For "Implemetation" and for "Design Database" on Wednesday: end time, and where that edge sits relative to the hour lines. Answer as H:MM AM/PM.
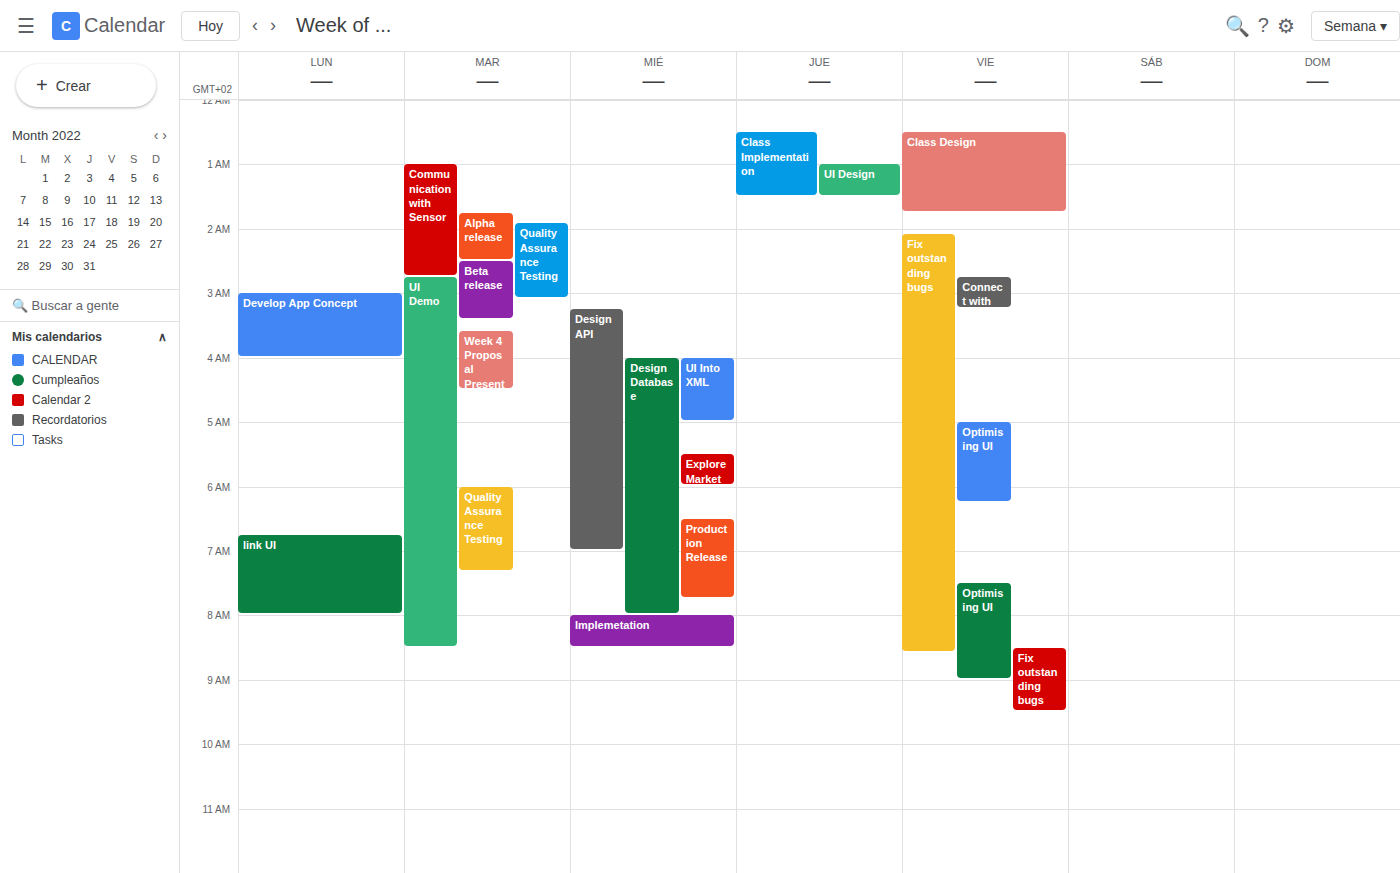
"Implemetation": 8:30 AM, halfway between the 8 AM and 9 AM lines. "Design Database": 8:00 AM, exactly on the 8 AM line.